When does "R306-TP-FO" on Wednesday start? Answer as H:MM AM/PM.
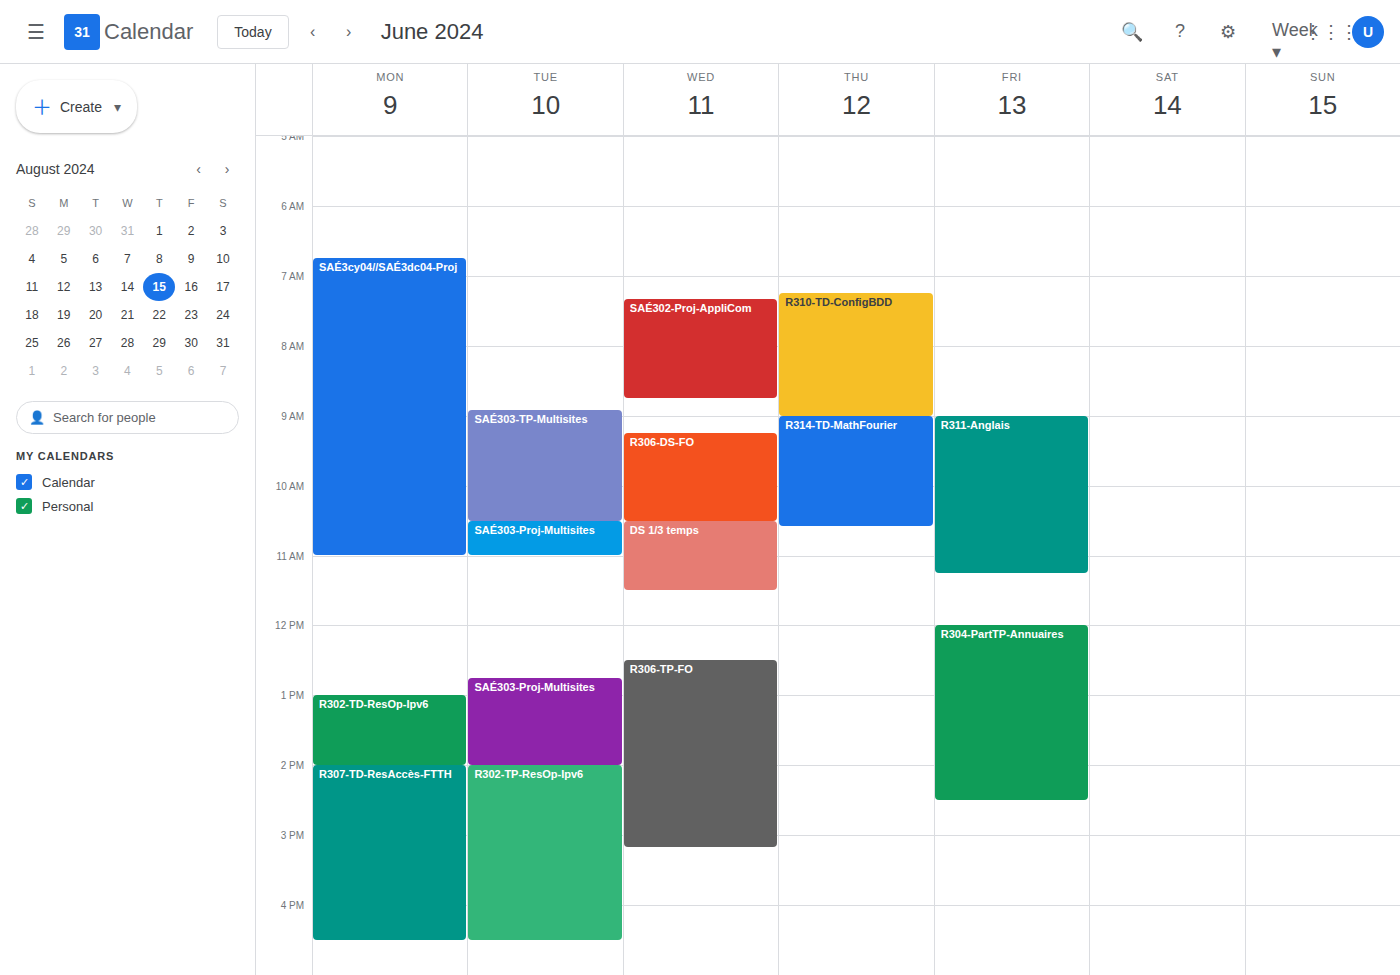
12:30 PM